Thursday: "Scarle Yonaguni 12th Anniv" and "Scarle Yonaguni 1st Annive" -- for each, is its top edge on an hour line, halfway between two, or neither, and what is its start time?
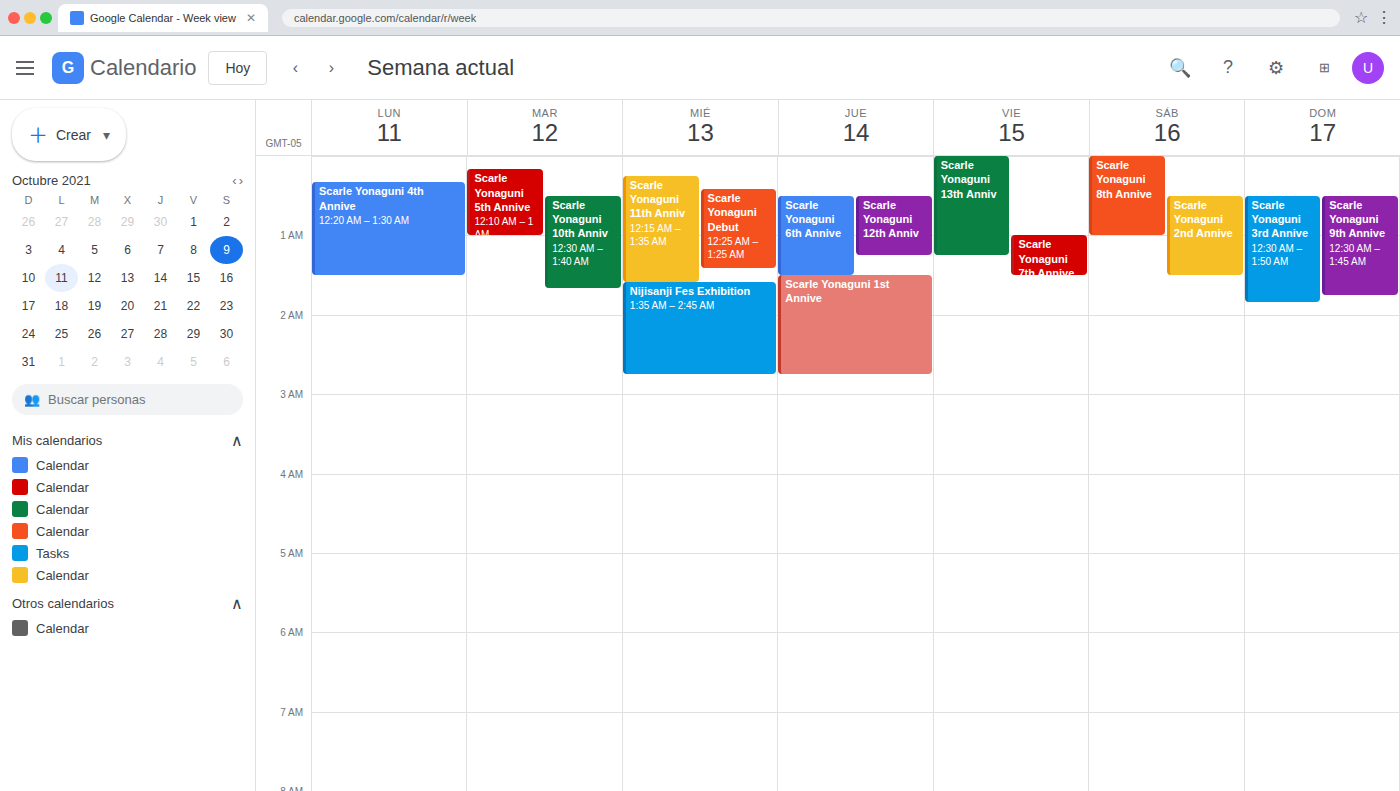
"Scarle Yonaguni 12th Anniv": 12:30 AM, halfway between the 12 AM and 1 AM lines. "Scarle Yonaguni 1st Annive": 1:30 AM, halfway between the 1 AM and 2 AM lines.